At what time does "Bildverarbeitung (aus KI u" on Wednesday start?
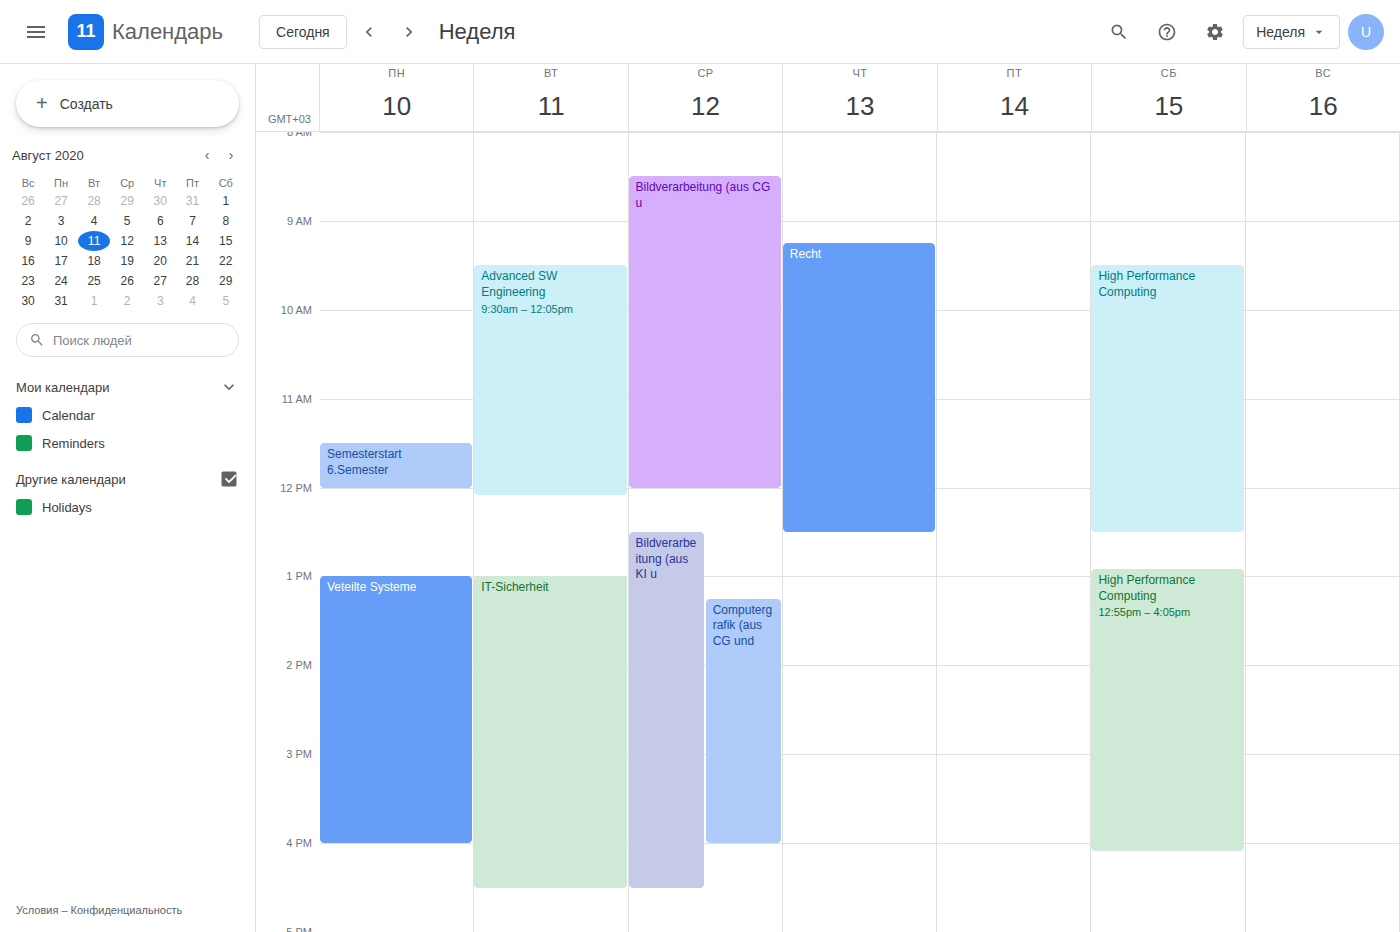
12:30